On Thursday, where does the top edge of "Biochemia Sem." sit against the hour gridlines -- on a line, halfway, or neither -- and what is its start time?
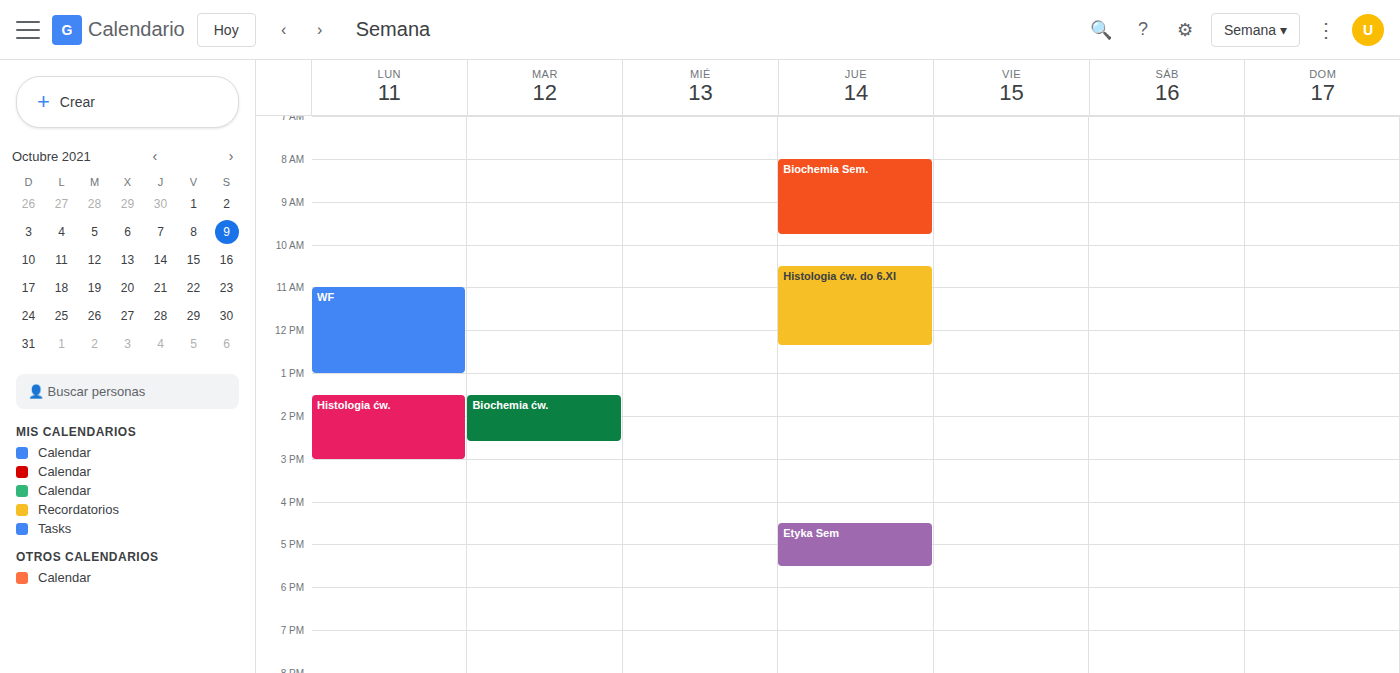
8:00 AM -- exactly on the 8 AM line.